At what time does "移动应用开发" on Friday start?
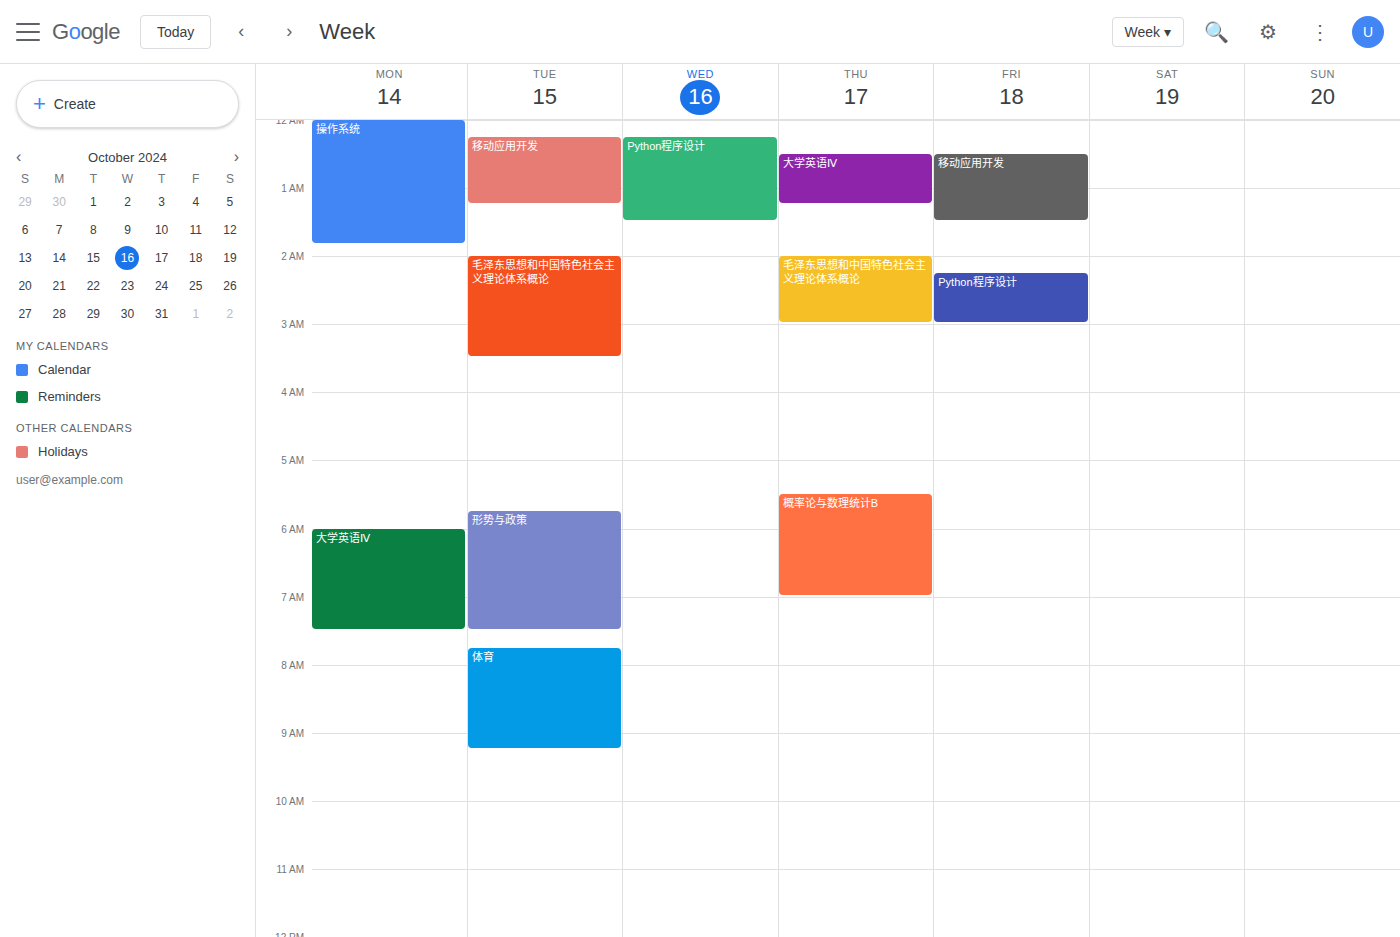
12:30 AM